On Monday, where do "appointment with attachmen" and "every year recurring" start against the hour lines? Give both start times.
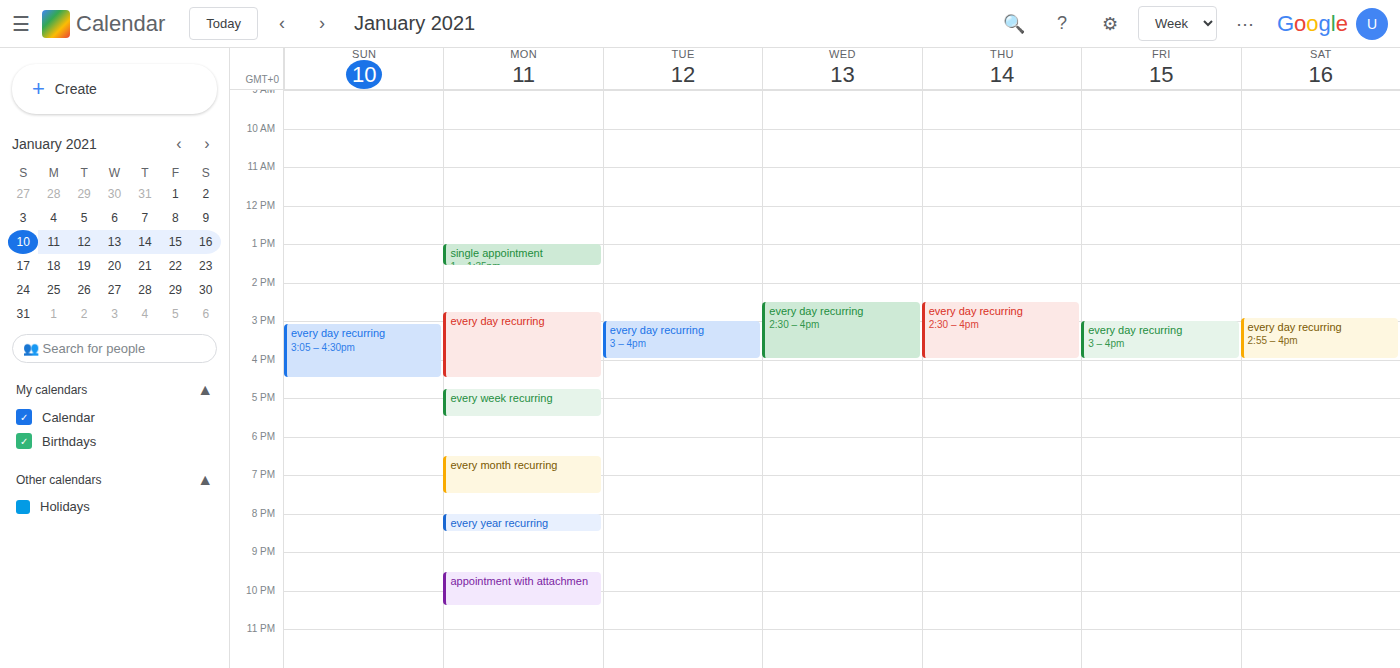
"appointment with attachmen": 9:30 PM, halfway between the 9 PM and 10 PM lines. "every year recurring": 8:00 PM, exactly on the 8 PM line.